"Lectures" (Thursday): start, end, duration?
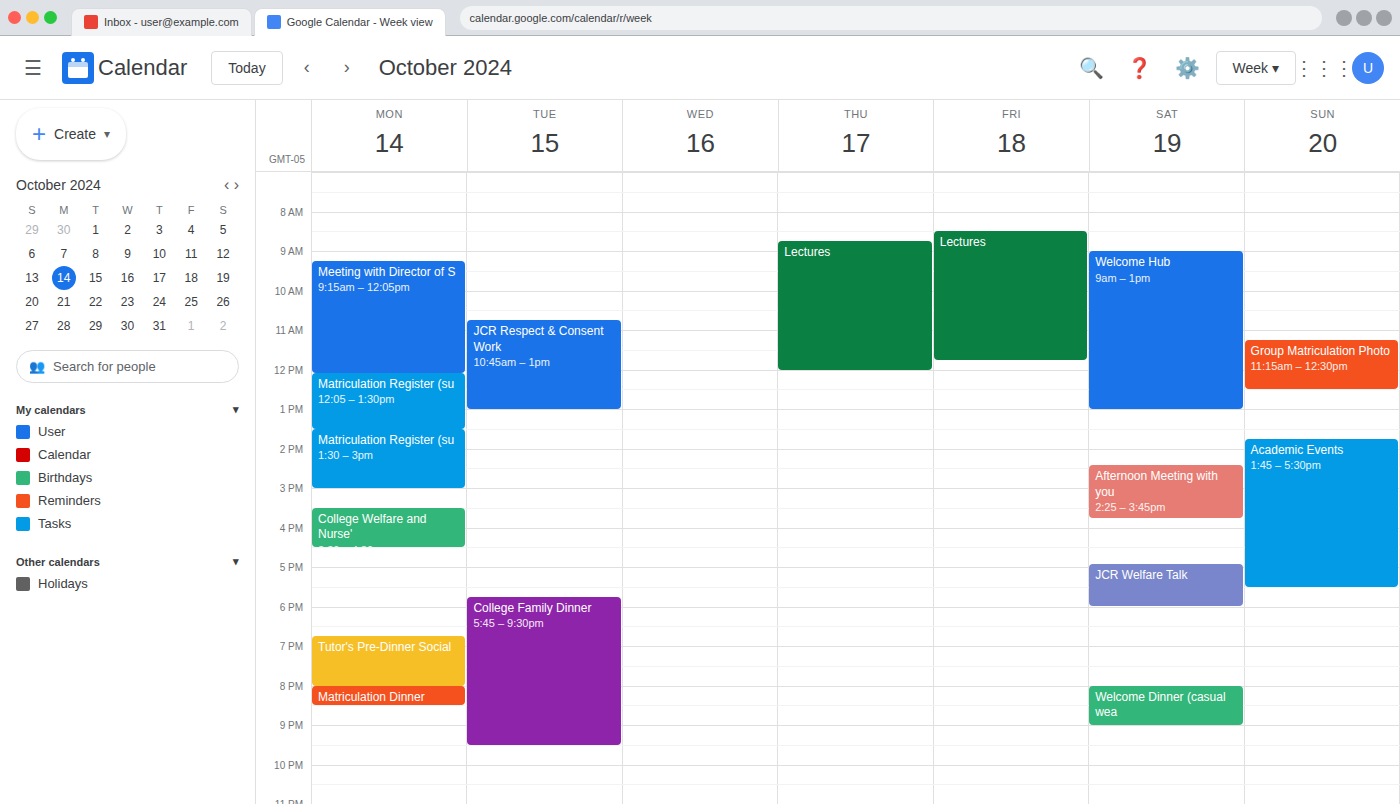
8:45 AM to 12:00 PM, 3 hours 15 minutes